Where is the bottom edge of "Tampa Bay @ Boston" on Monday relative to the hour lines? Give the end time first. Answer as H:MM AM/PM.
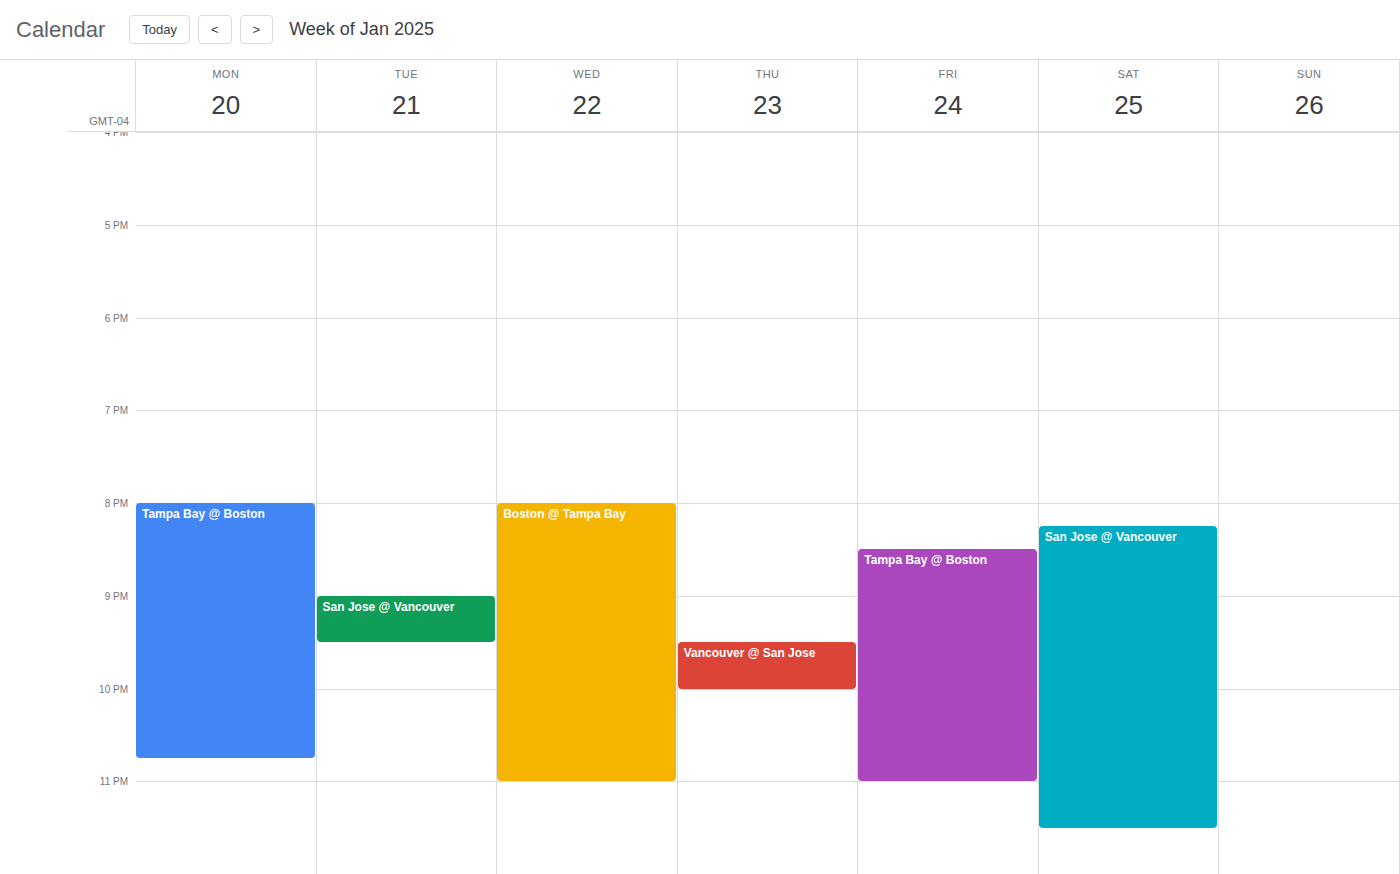
10:45 PM -- neither: three quarters of the way from the 10 PM line to the 11 PM line.